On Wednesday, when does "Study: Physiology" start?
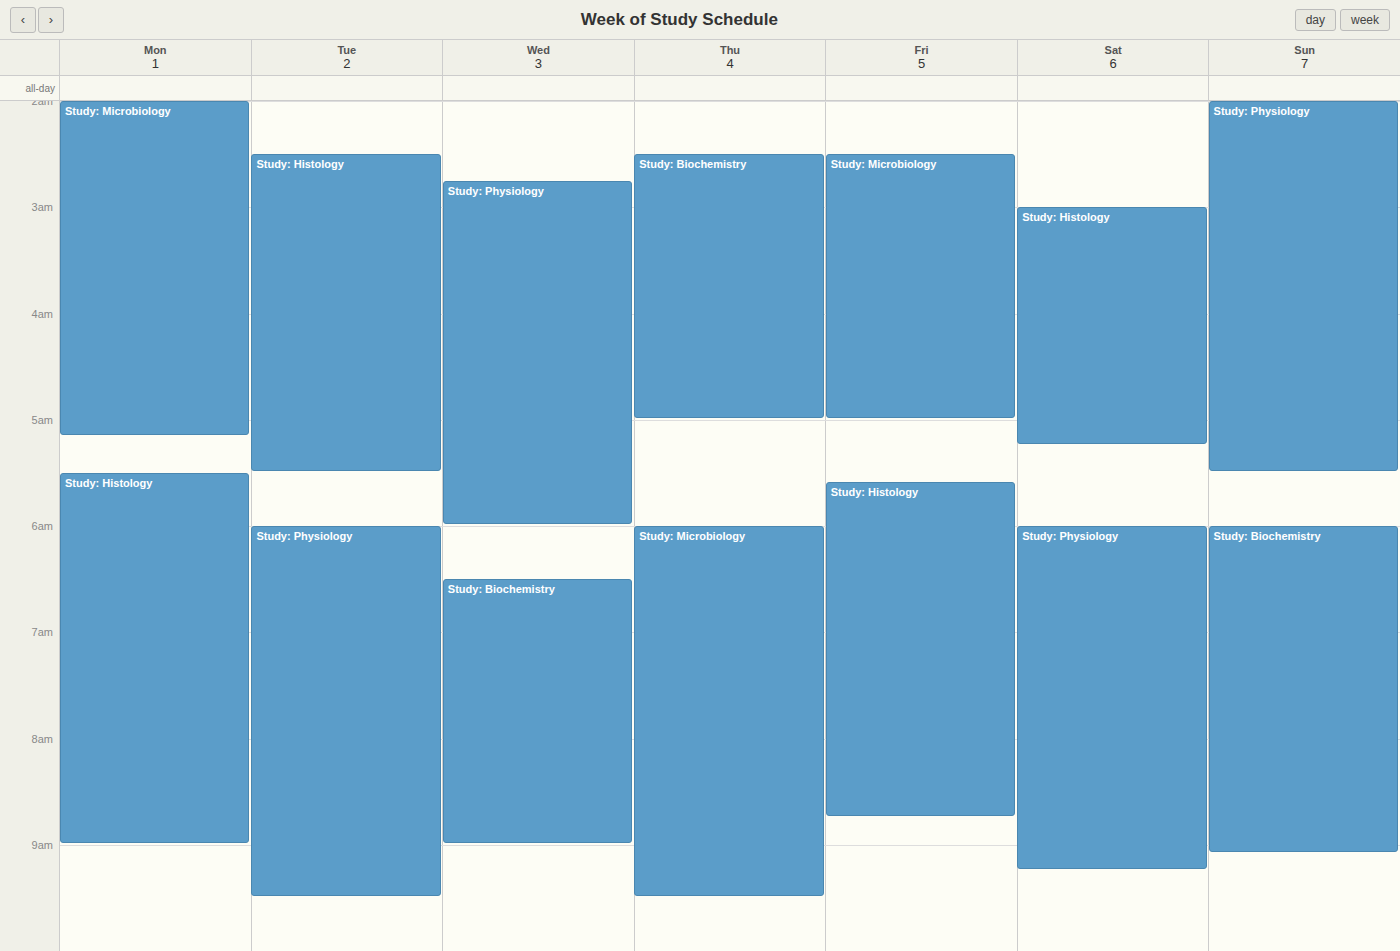
2:45 AM